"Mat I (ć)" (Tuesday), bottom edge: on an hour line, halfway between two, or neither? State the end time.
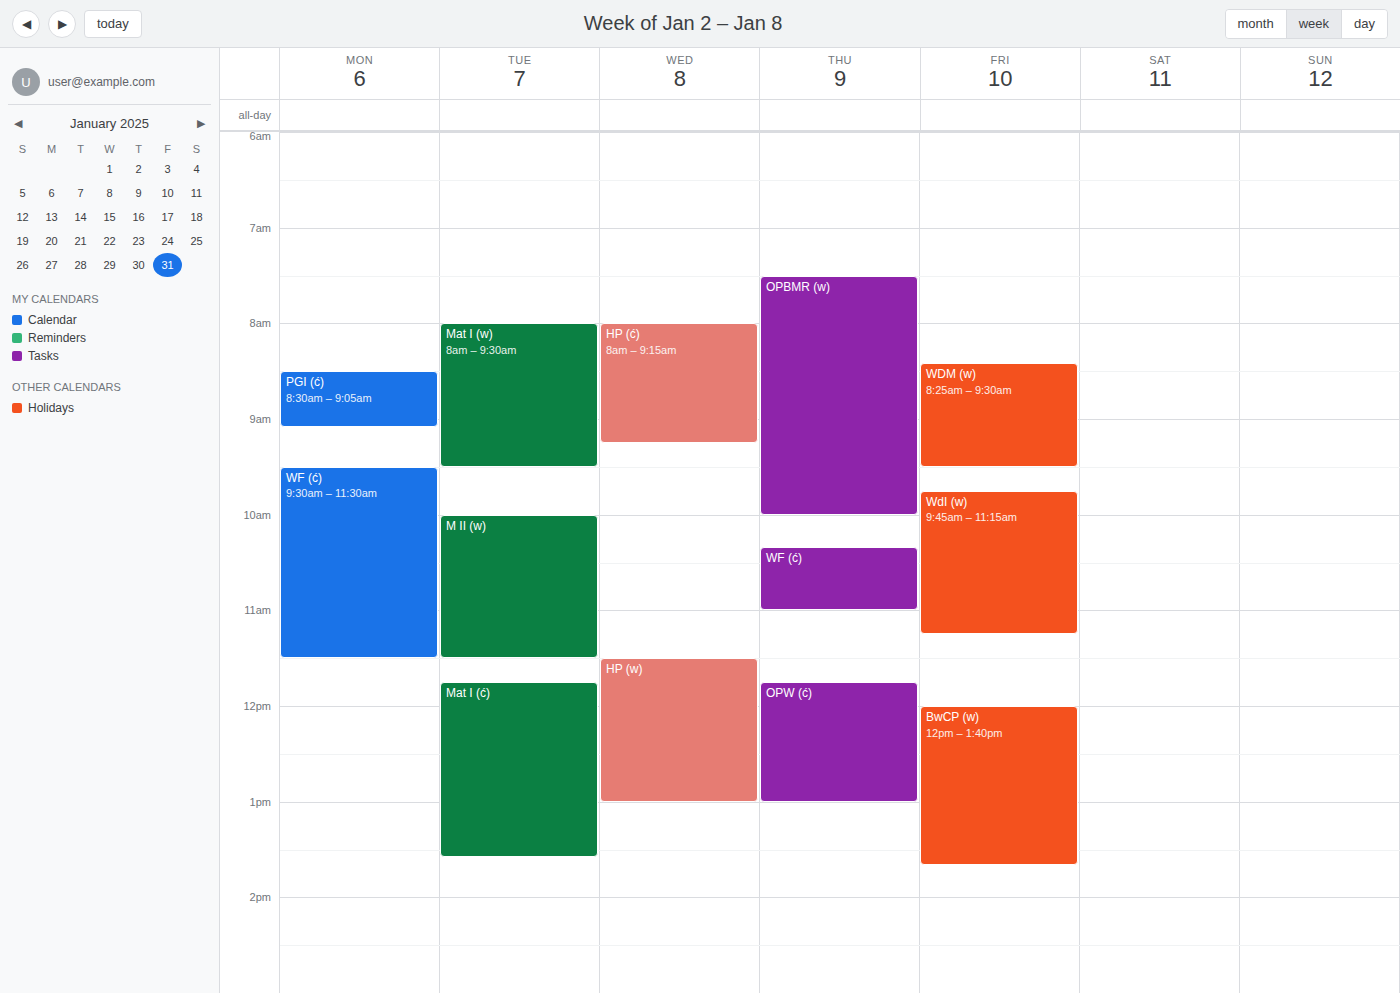
13:35 -- neither: 35 minutes below the 13:00 line and 25 minutes above the 14:00 line.